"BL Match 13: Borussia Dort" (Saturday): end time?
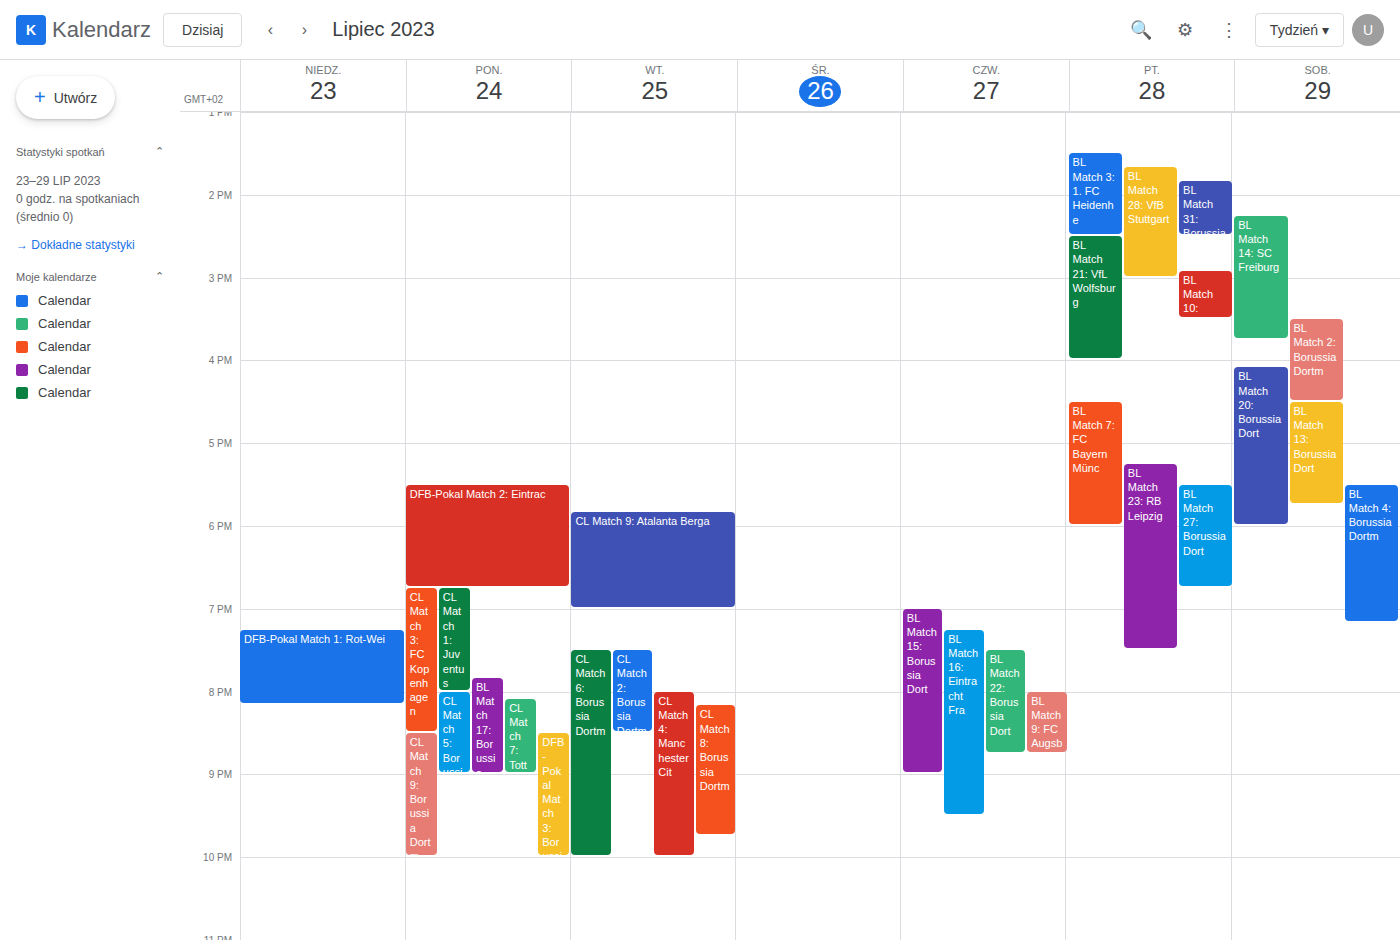
5:45 PM